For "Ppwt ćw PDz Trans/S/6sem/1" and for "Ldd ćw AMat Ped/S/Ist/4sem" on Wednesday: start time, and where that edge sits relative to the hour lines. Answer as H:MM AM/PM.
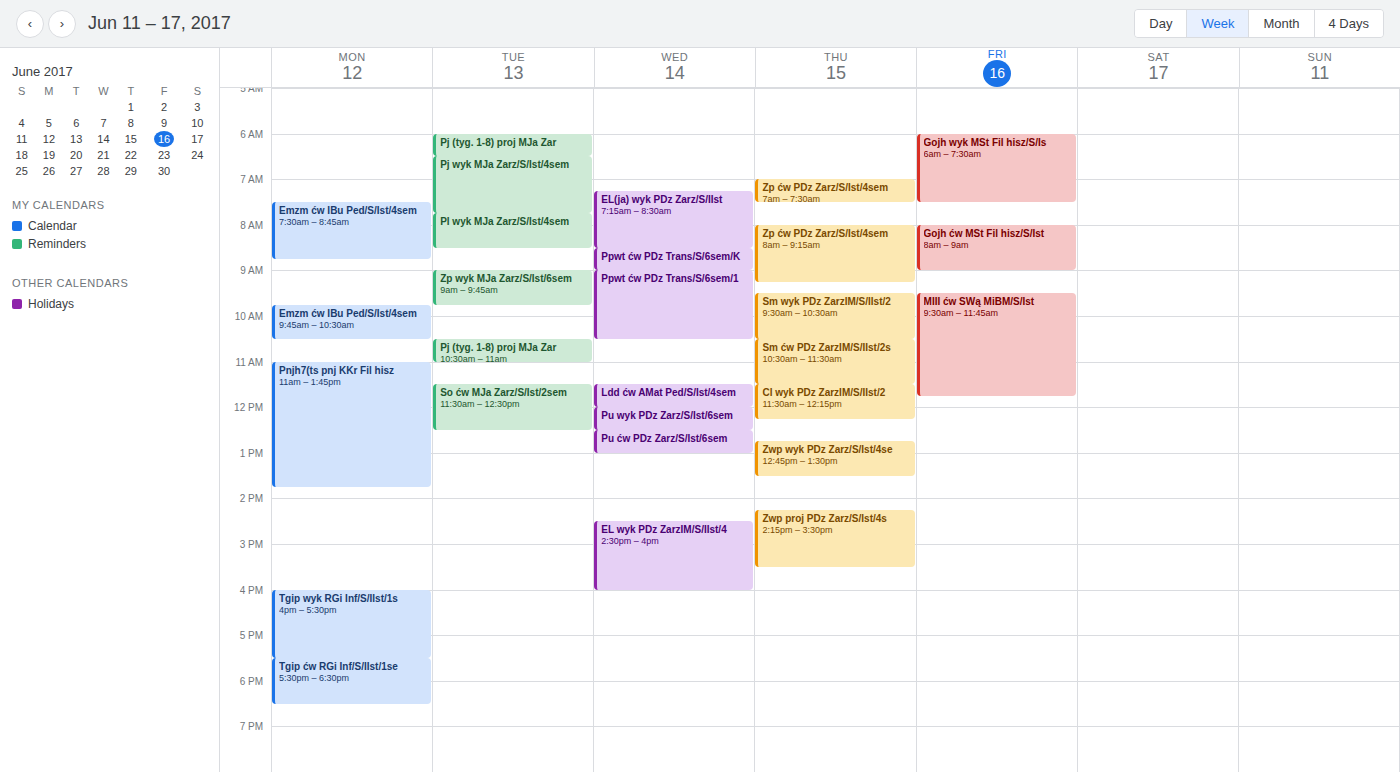
"Ppwt ćw PDz Trans/S/6sem/1": 9:00 AM, exactly on the 9 AM line. "Ldd ćw AMat Ped/S/Ist/4sem": 11:30 AM, halfway between the 11 AM and 12 PM lines.